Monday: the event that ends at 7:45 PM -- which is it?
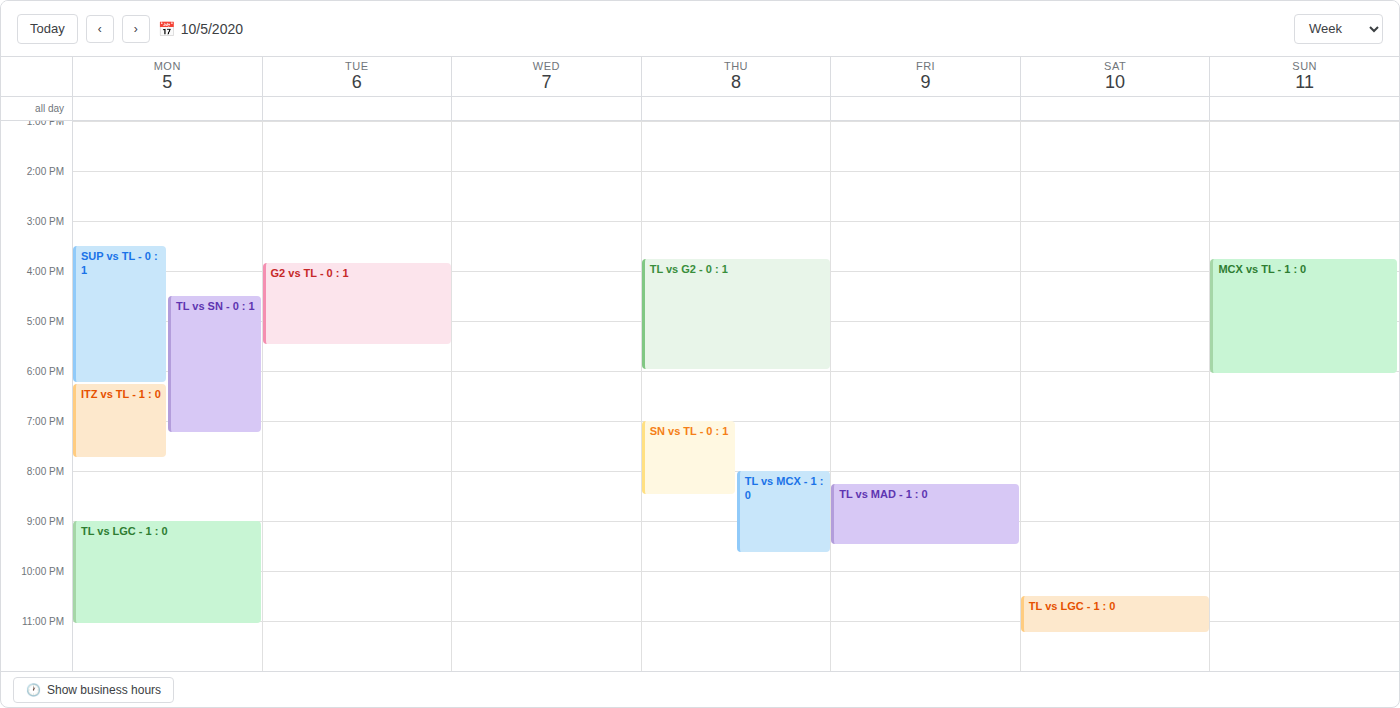
"ITZ vs TL - 1 : 0"